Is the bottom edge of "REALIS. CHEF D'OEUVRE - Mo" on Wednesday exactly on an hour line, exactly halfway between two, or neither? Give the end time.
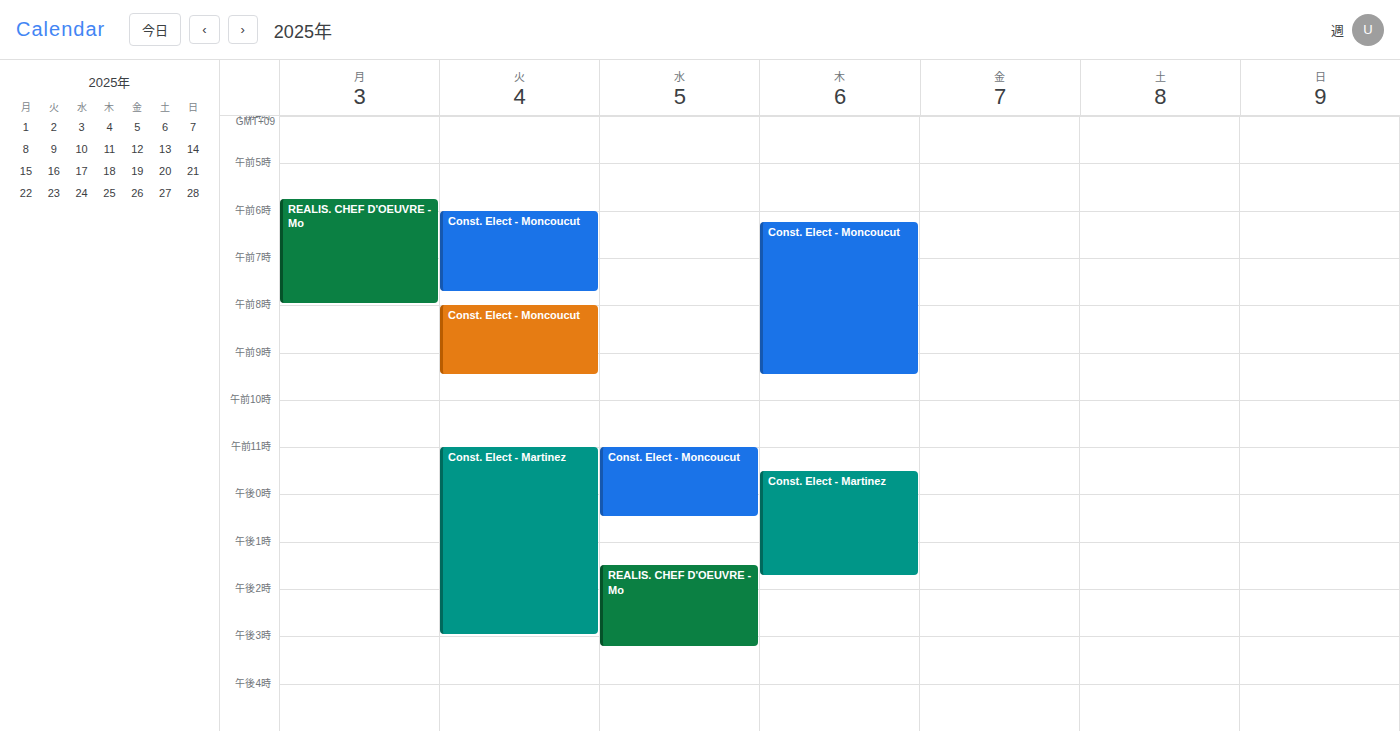
3:15 PM -- neither: a quarter of the way from the 3 PM line to the 4 PM line.